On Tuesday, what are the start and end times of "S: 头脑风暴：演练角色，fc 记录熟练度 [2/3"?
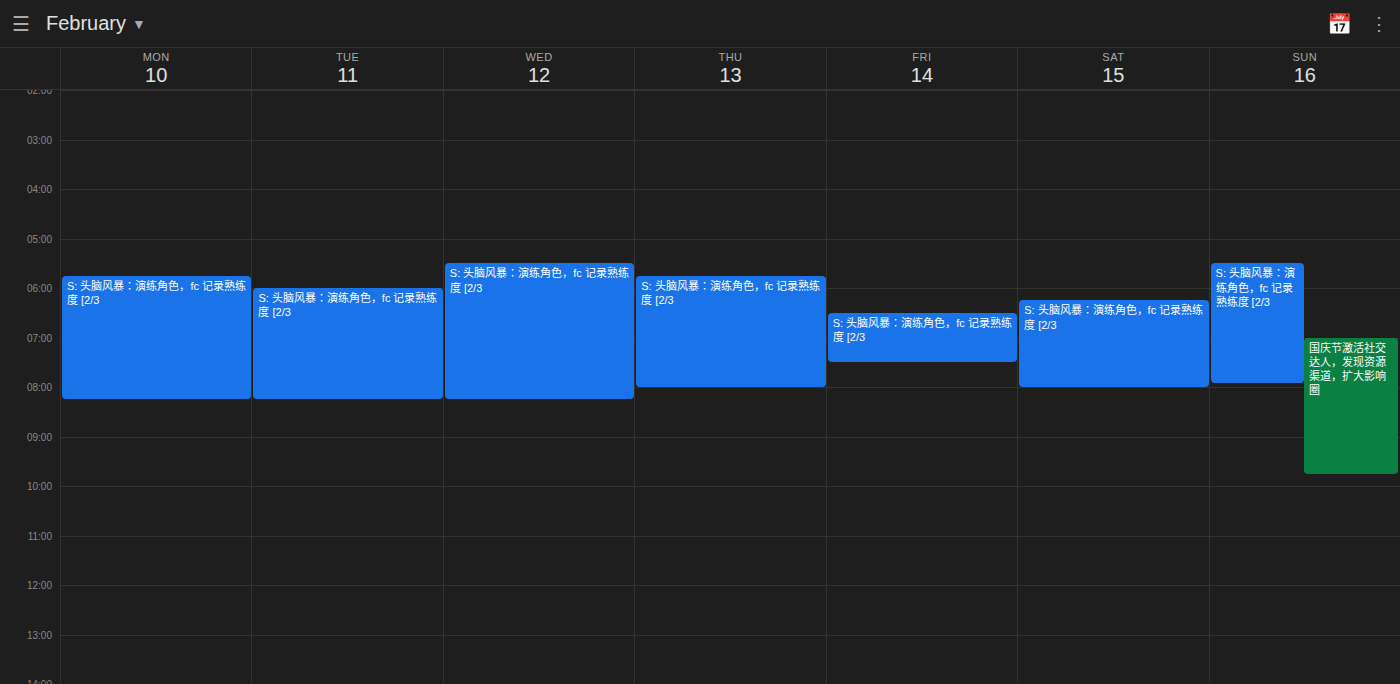
6:00 AM to 8:15 AM